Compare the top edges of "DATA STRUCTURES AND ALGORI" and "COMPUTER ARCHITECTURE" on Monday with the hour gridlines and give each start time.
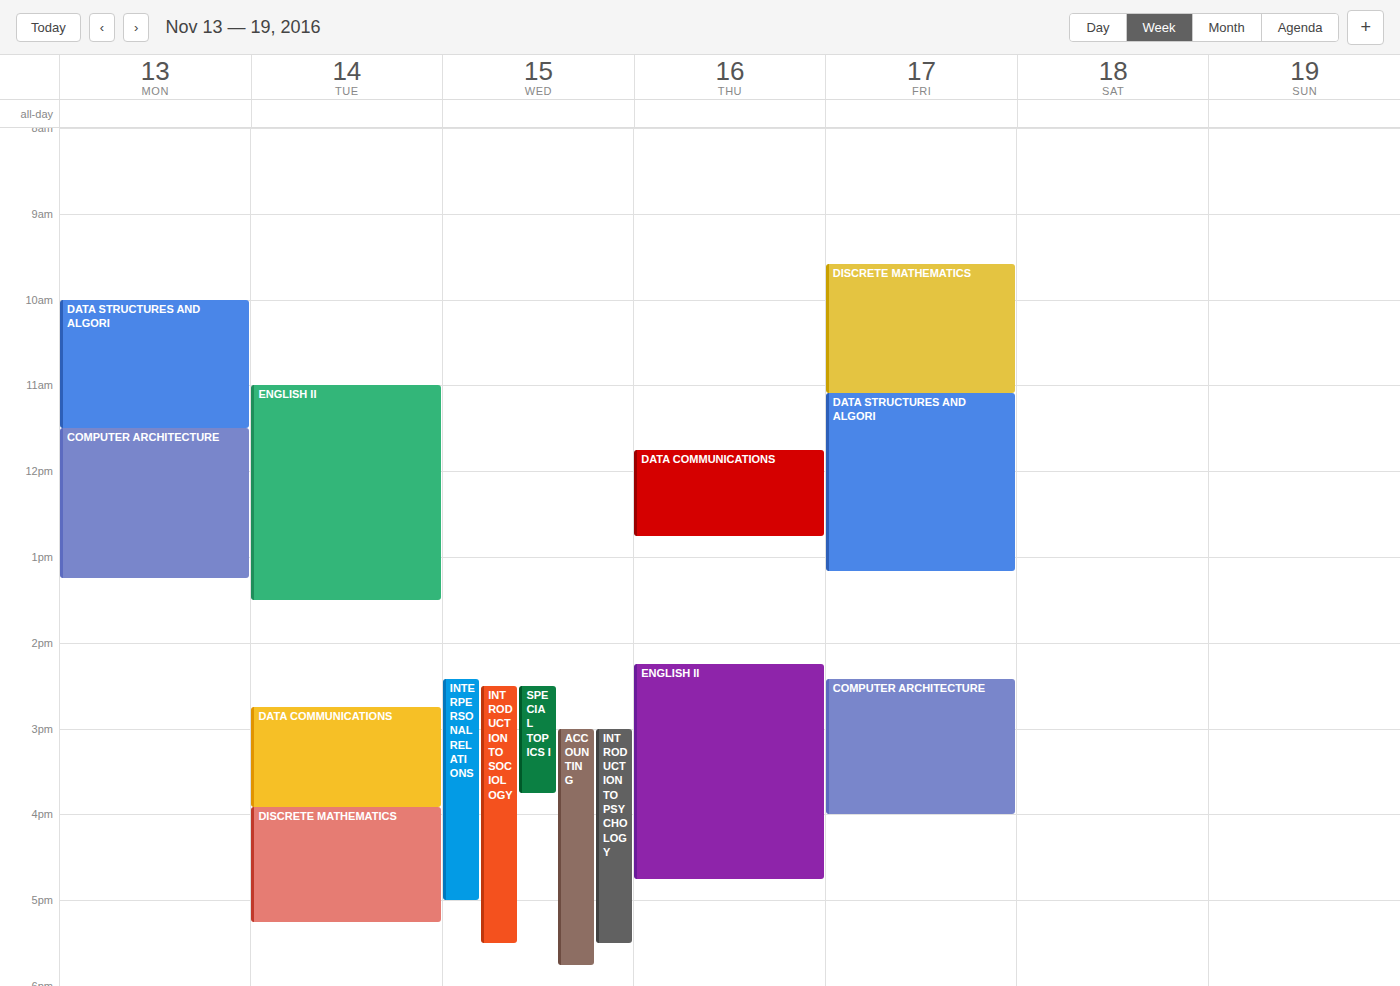
"DATA STRUCTURES AND ALGORI": 10:00, exactly on the 10:00 line. "COMPUTER ARCHITECTURE": 11:30, halfway between the 11:00 and 12:00 lines.